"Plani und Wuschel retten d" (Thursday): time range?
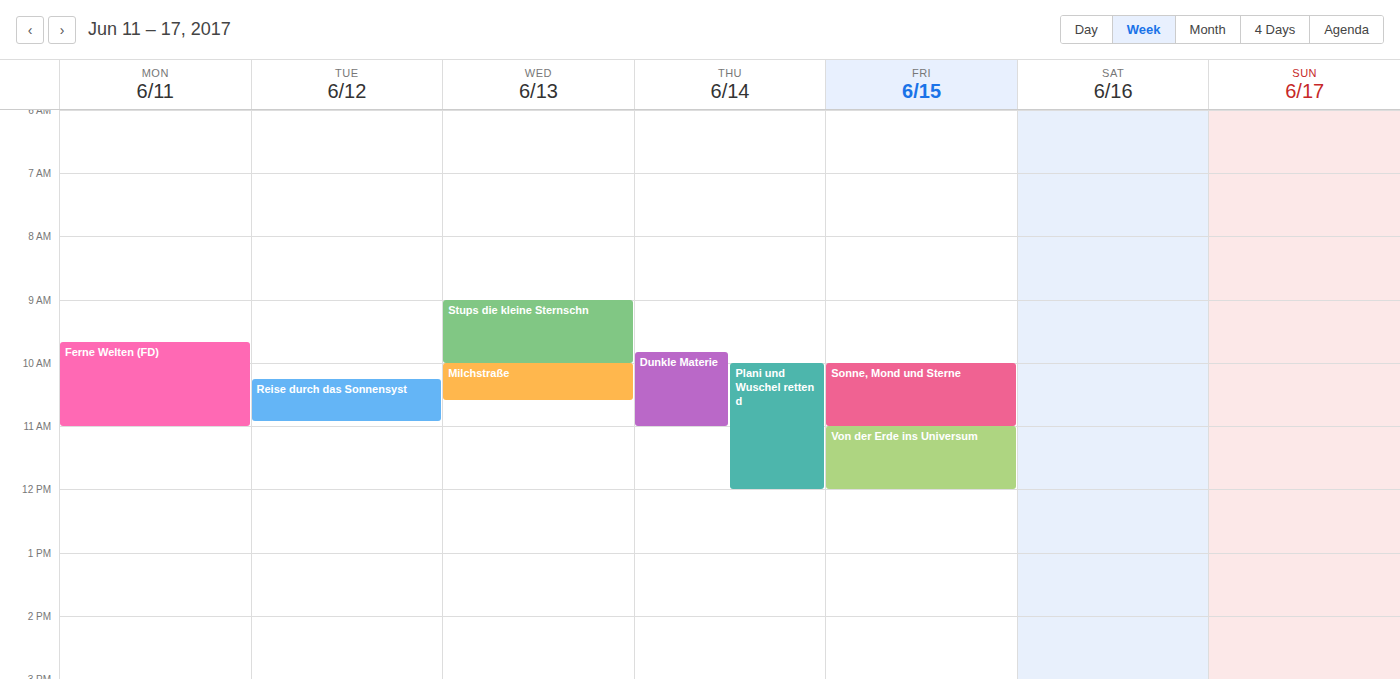
10:00 AM to 12:00 PM